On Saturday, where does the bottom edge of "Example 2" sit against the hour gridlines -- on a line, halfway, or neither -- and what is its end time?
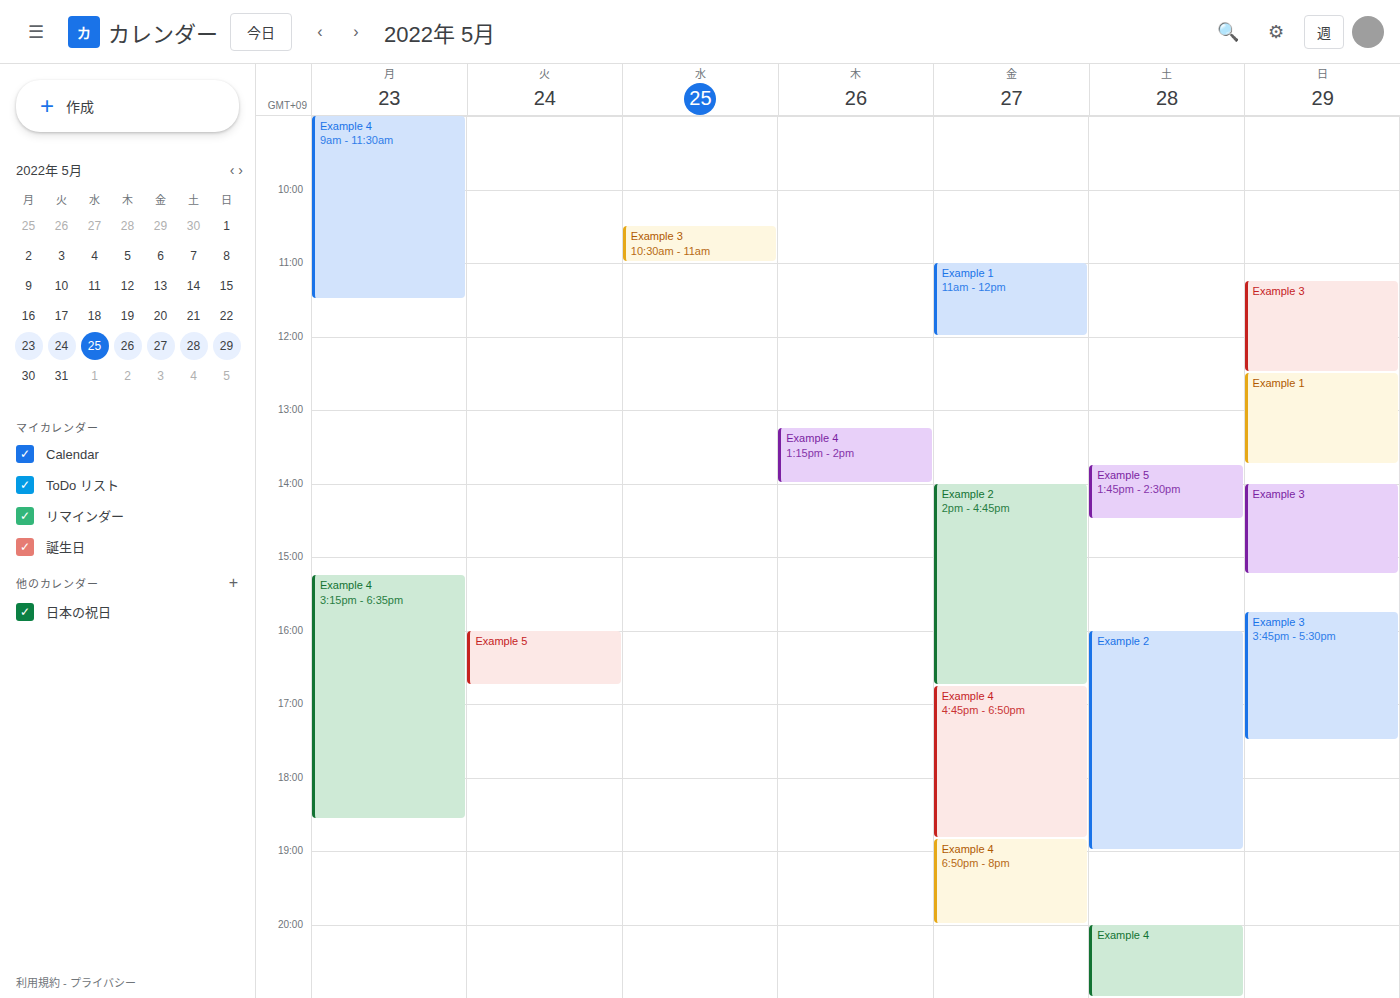
7:00 PM -- exactly on the 7 PM line.